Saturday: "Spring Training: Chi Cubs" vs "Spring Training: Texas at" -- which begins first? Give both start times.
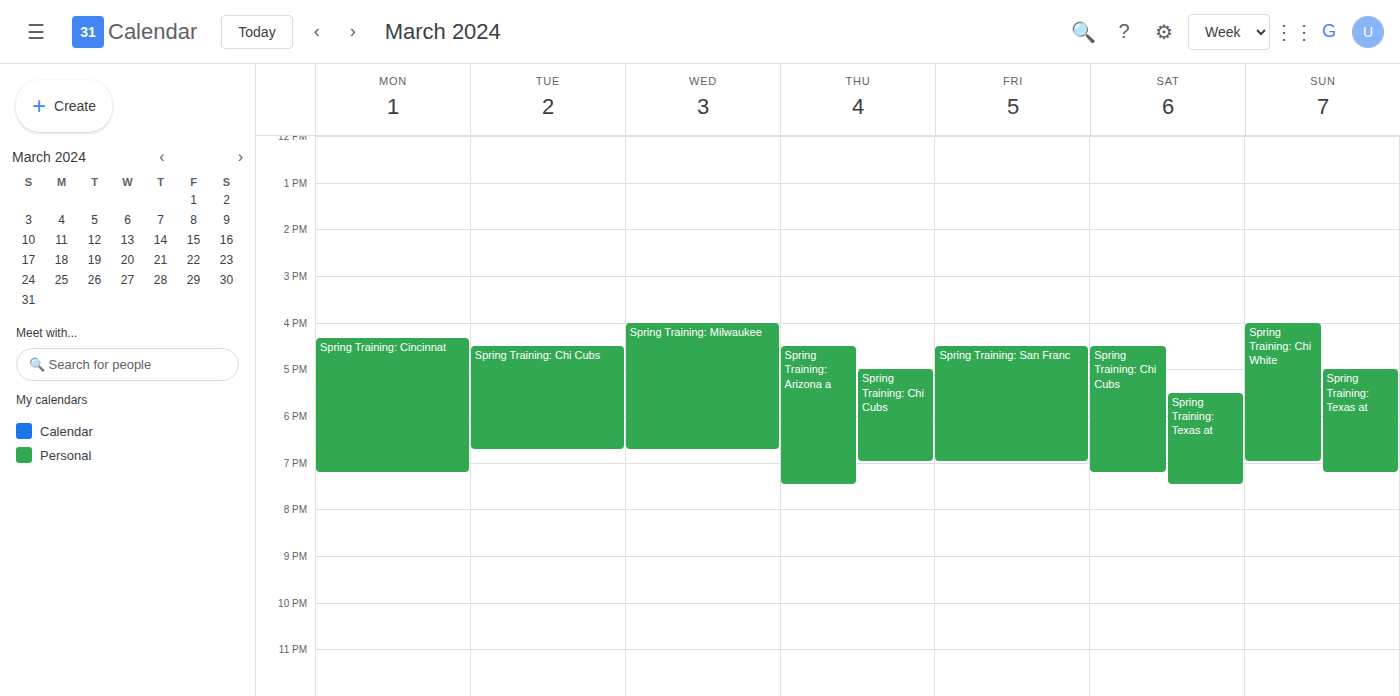
"Spring Training: Chi Cubs" 16:30; "Spring Training: Texas at" 17:30.